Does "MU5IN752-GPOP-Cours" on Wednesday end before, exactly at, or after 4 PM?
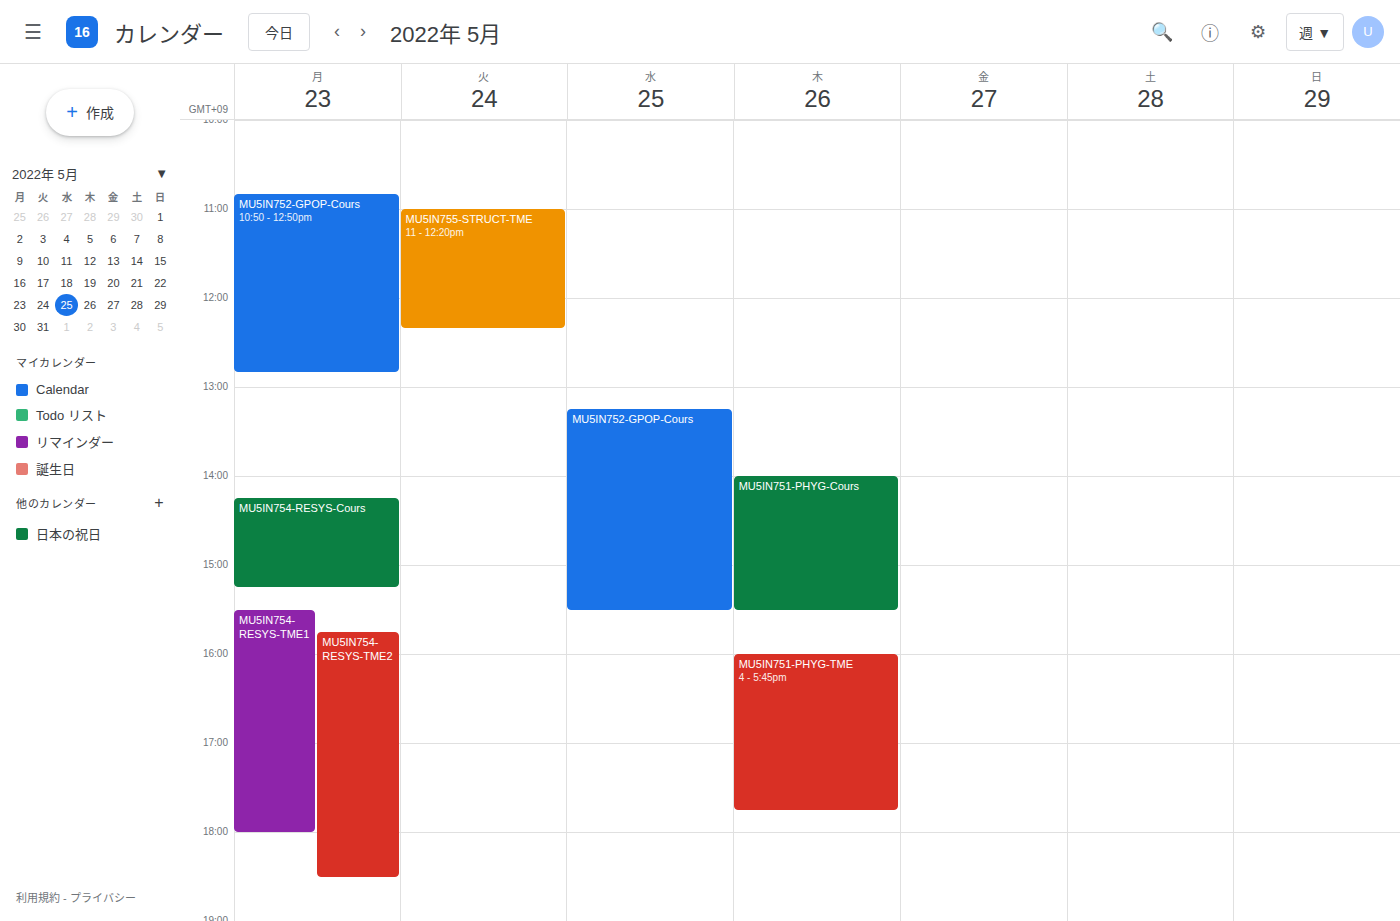
3:30 PM -- before 4 PM, 30 minutes above the 4 PM line.